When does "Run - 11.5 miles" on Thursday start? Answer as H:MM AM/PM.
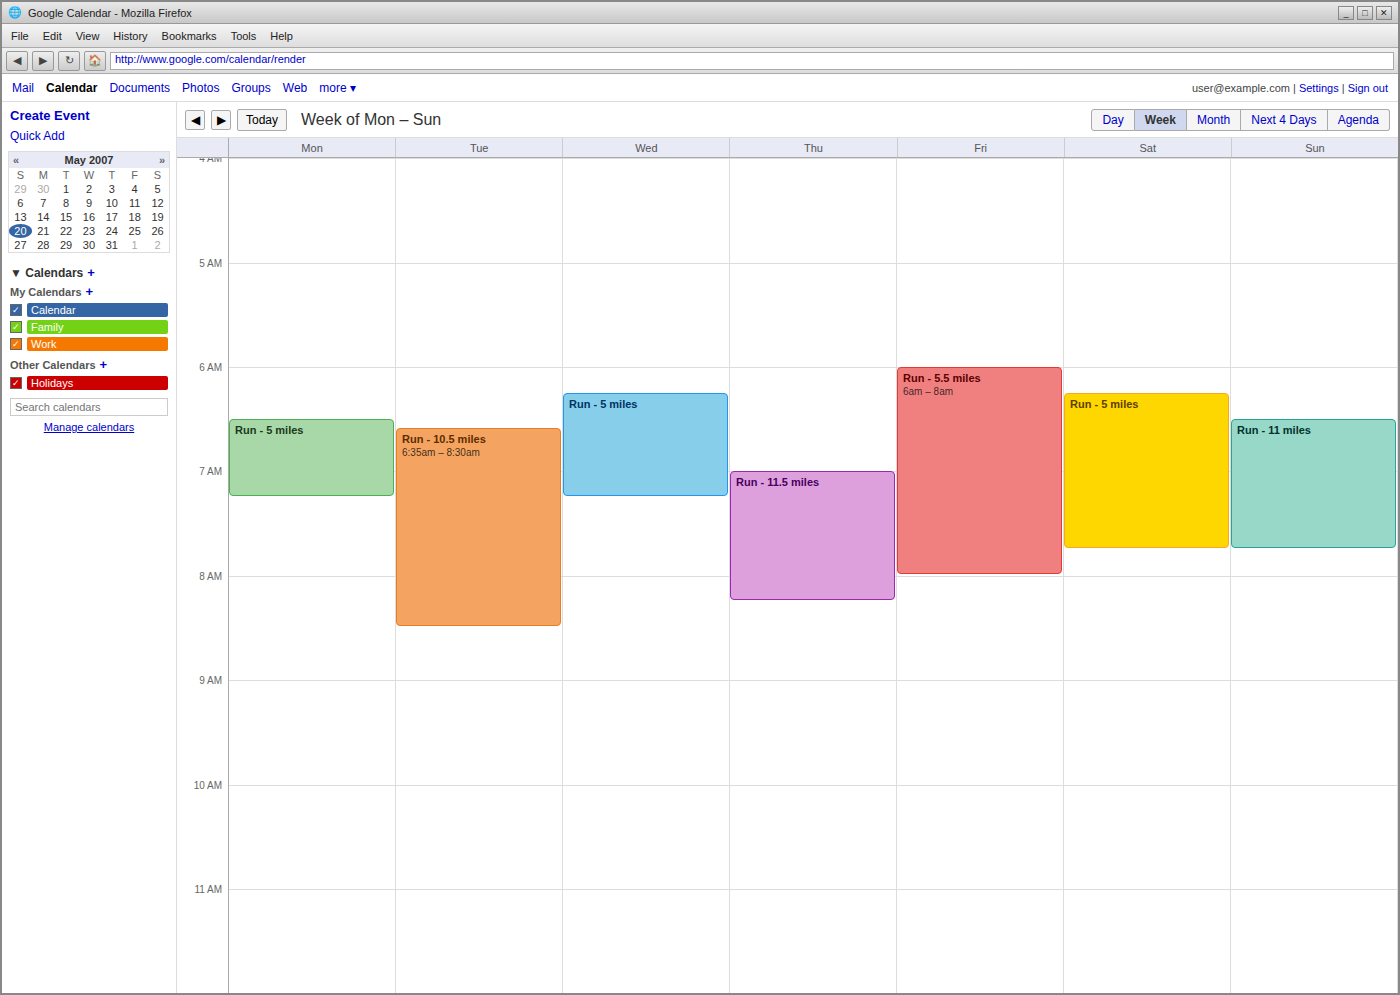
7:00 AM